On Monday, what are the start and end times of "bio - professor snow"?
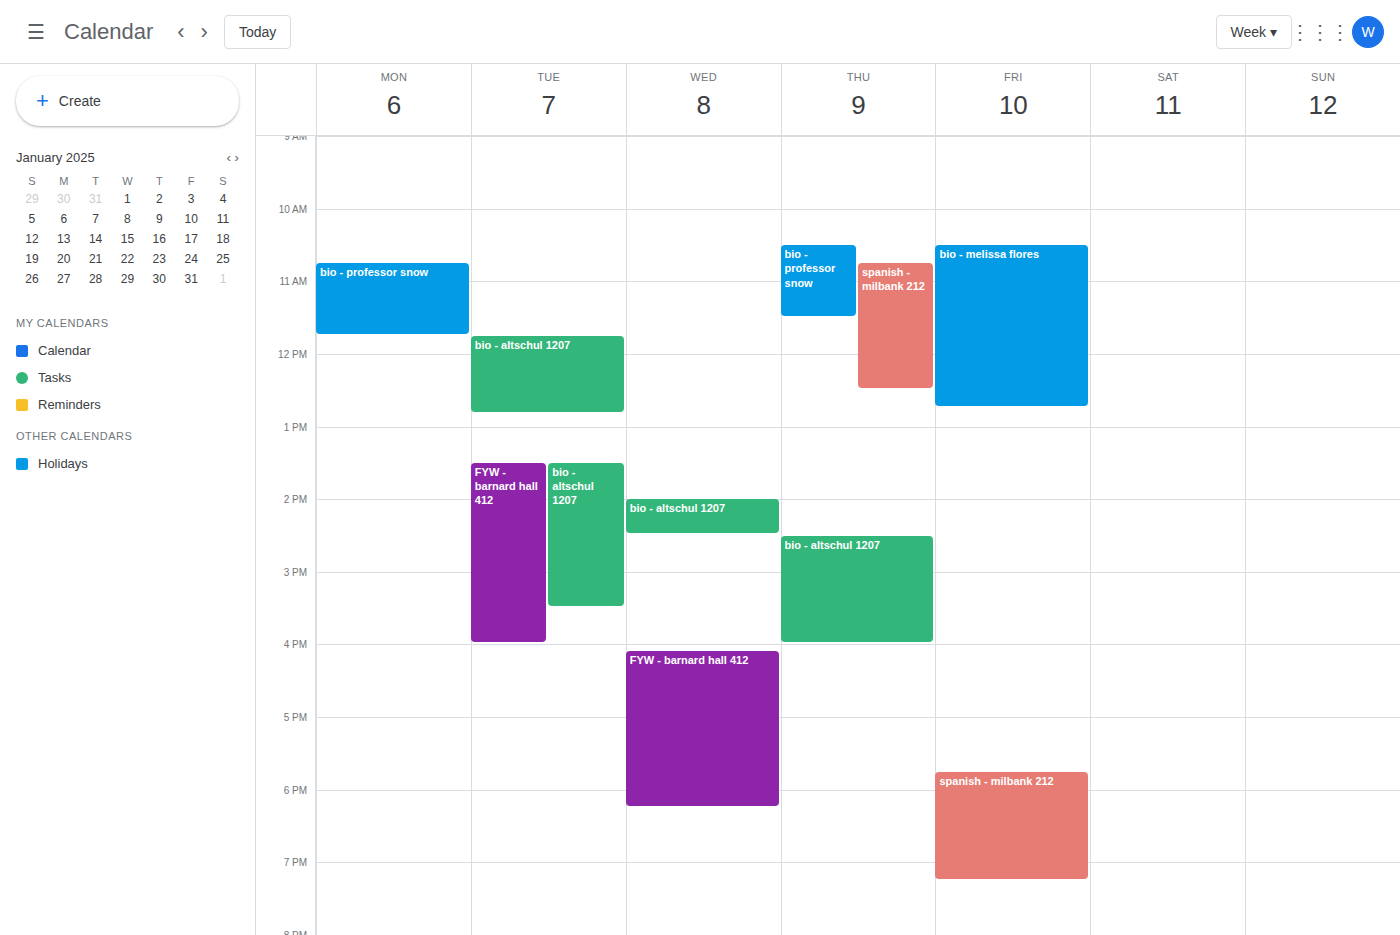
10:45 AM to 11:45 AM